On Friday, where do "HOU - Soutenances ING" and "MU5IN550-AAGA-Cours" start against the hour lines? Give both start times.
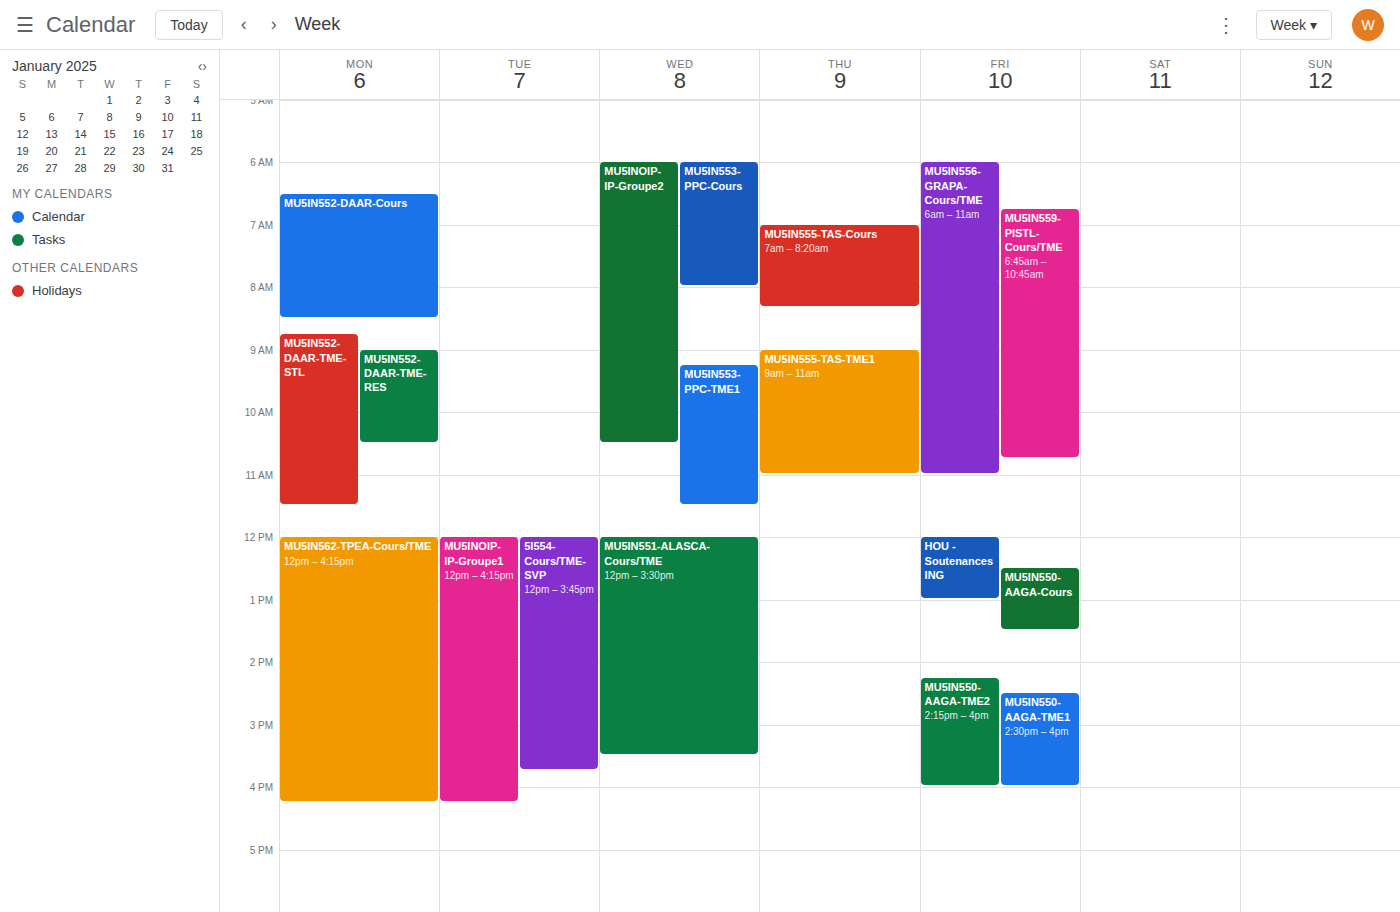
"HOU - Soutenances ING": 12:00, exactly on the 12:00 line. "MU5IN550-AAGA-Cours": 12:30, halfway between the 12:00 and 13:00 lines.